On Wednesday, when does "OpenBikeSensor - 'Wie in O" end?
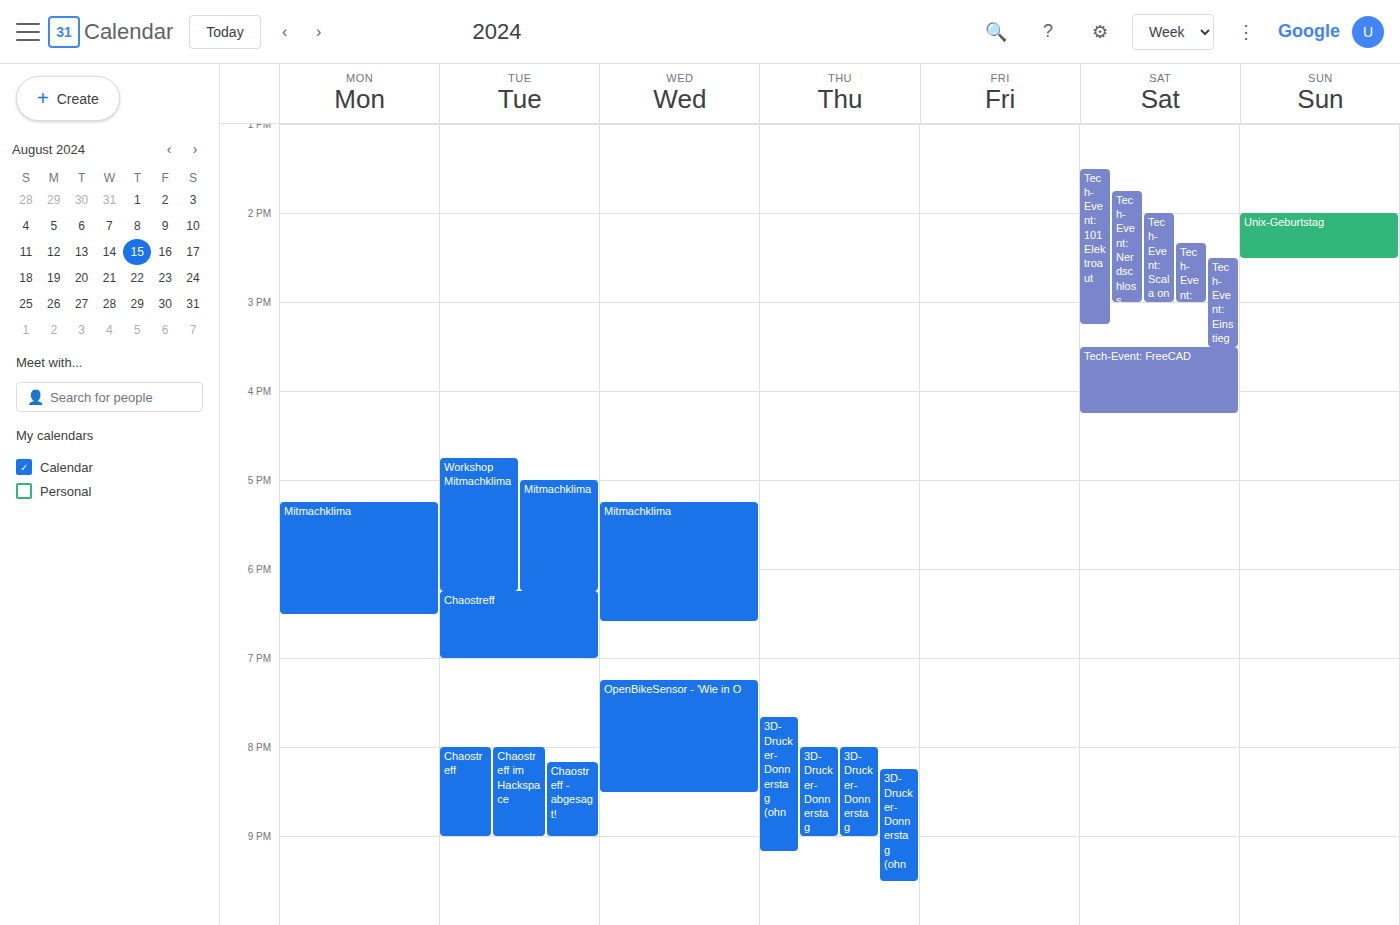
8:30 PM